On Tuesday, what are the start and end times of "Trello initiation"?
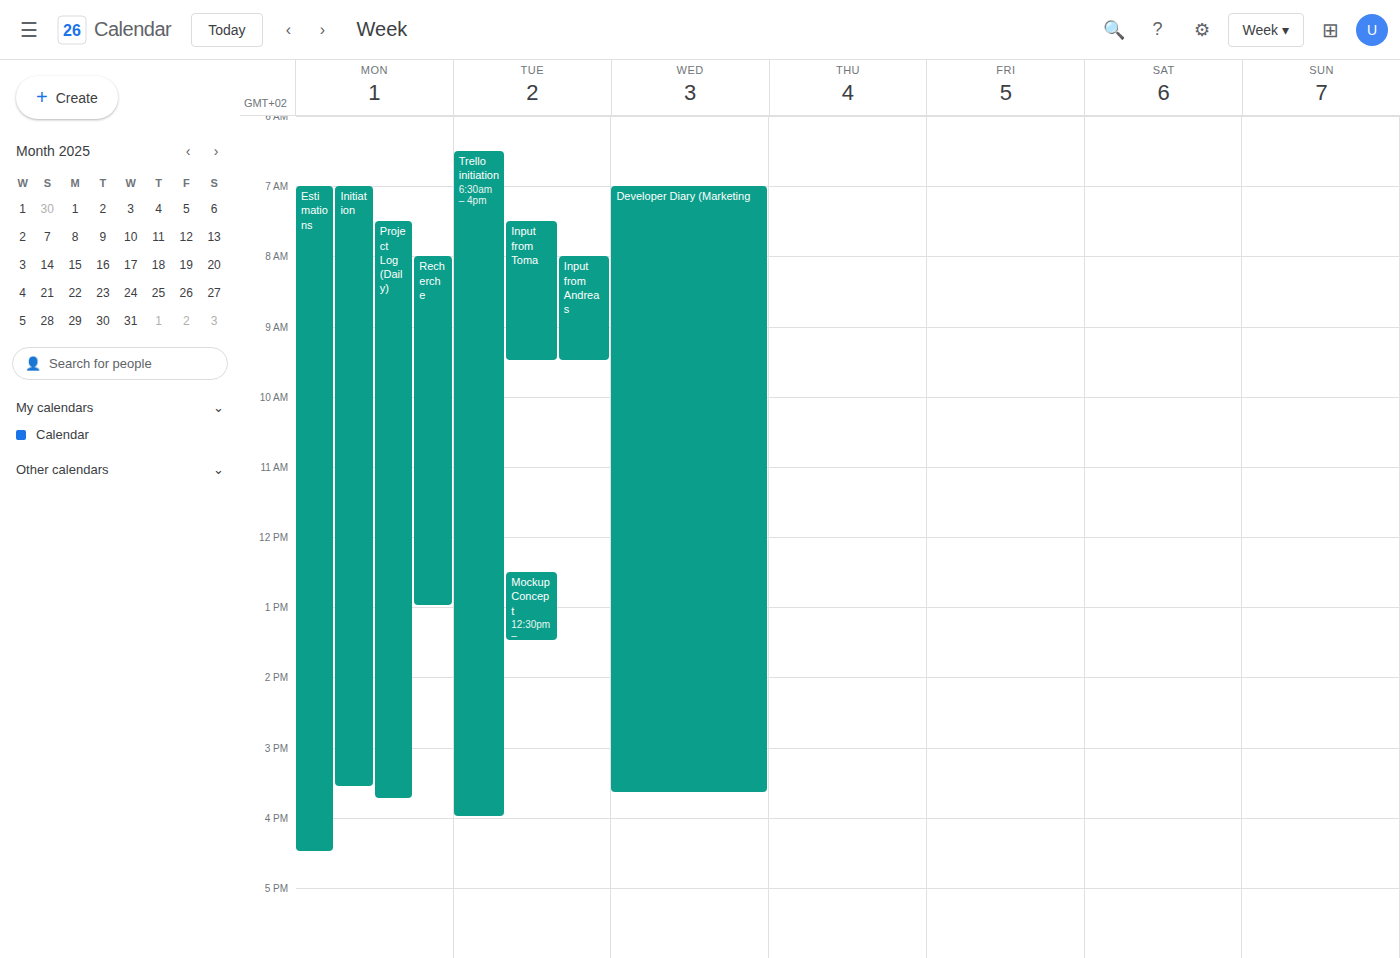
06:30 to 16:00